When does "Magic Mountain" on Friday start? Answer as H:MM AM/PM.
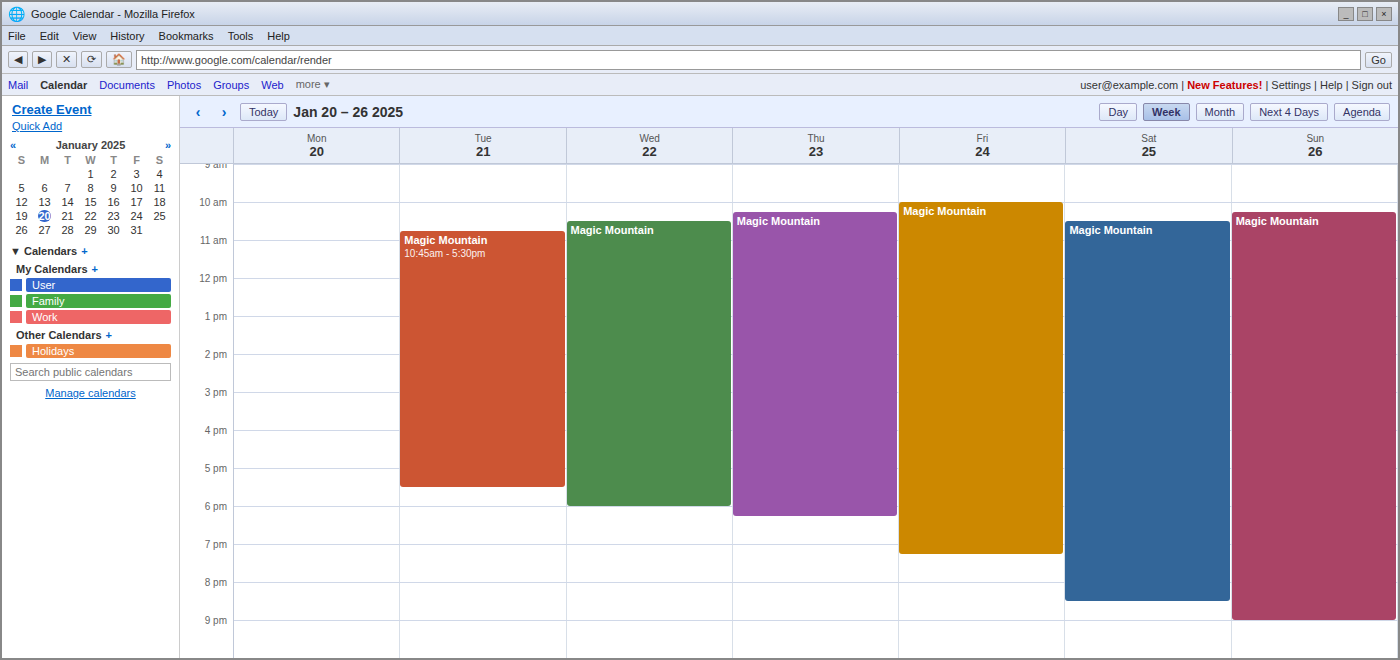
10:00 AM